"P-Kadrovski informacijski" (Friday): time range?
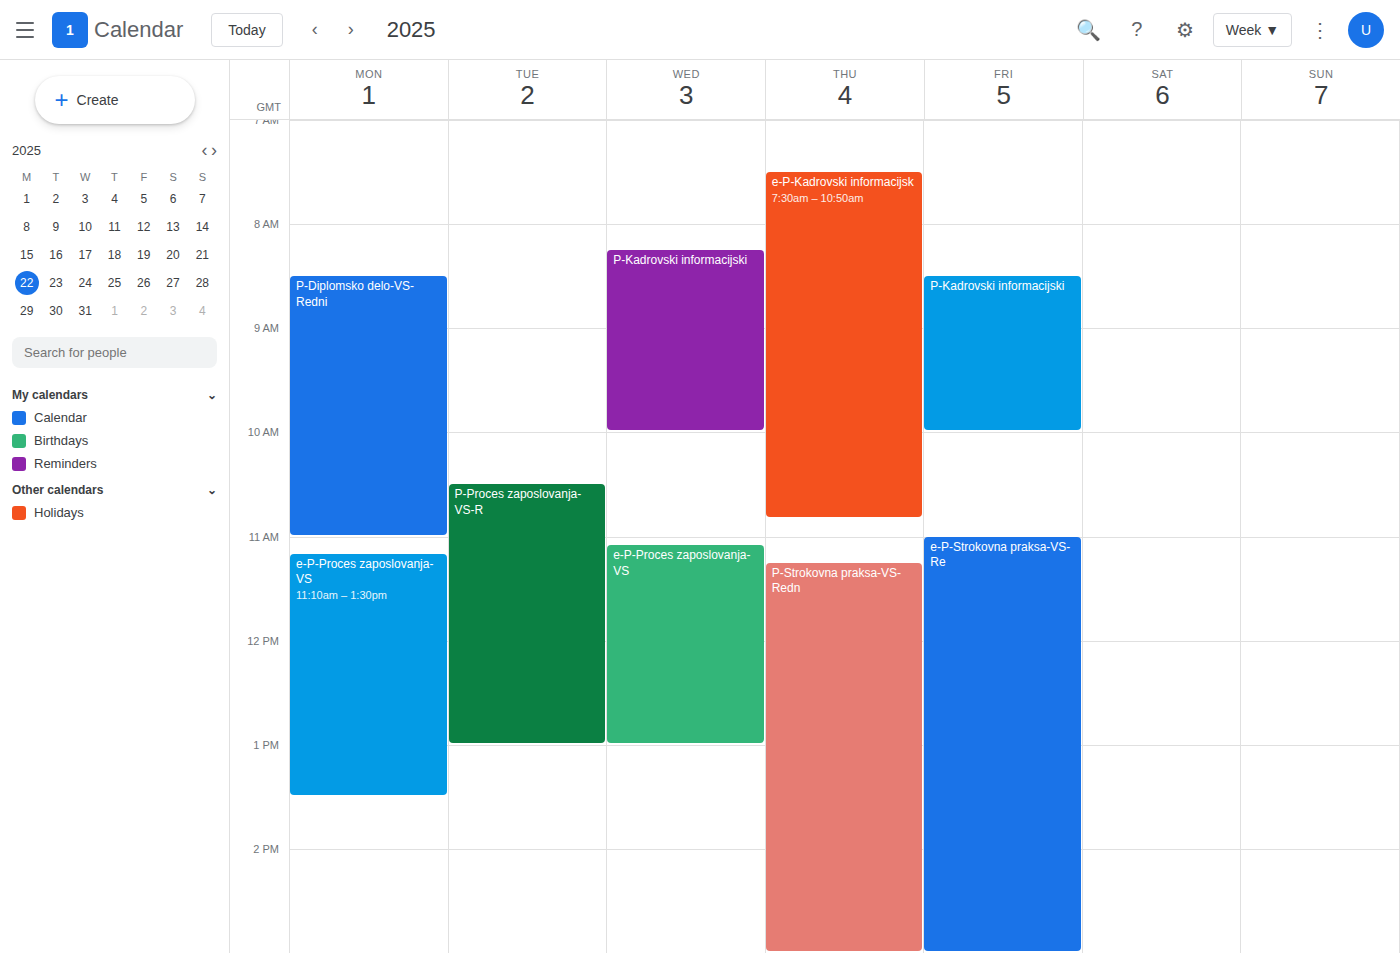
8:30 AM to 10:00 AM